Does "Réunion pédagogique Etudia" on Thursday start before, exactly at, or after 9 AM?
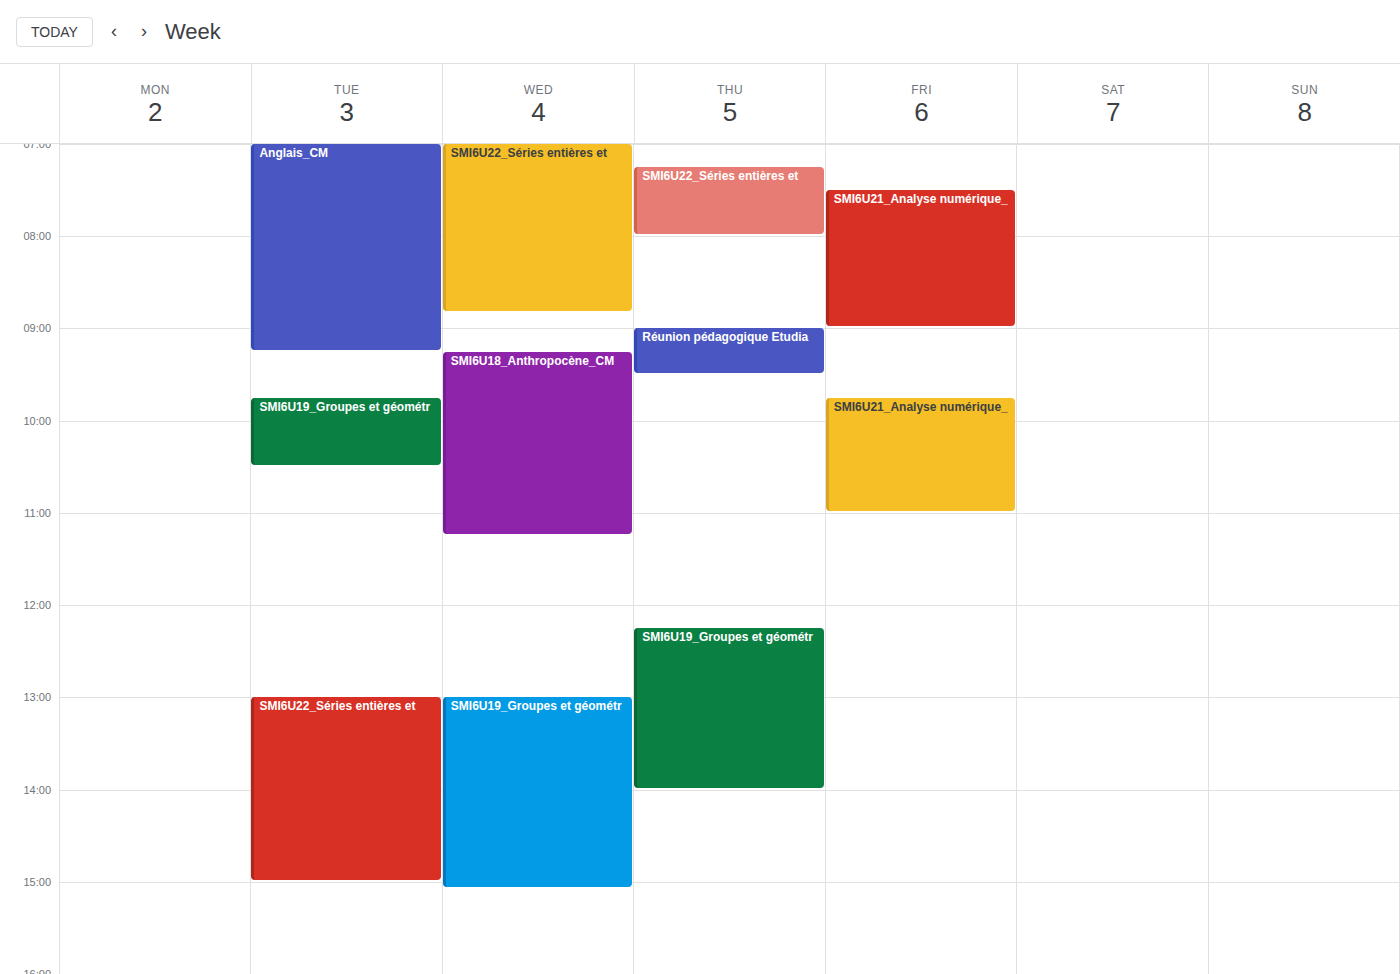
9:00 AM -- exactly at 9 AM, on the 9 AM line.